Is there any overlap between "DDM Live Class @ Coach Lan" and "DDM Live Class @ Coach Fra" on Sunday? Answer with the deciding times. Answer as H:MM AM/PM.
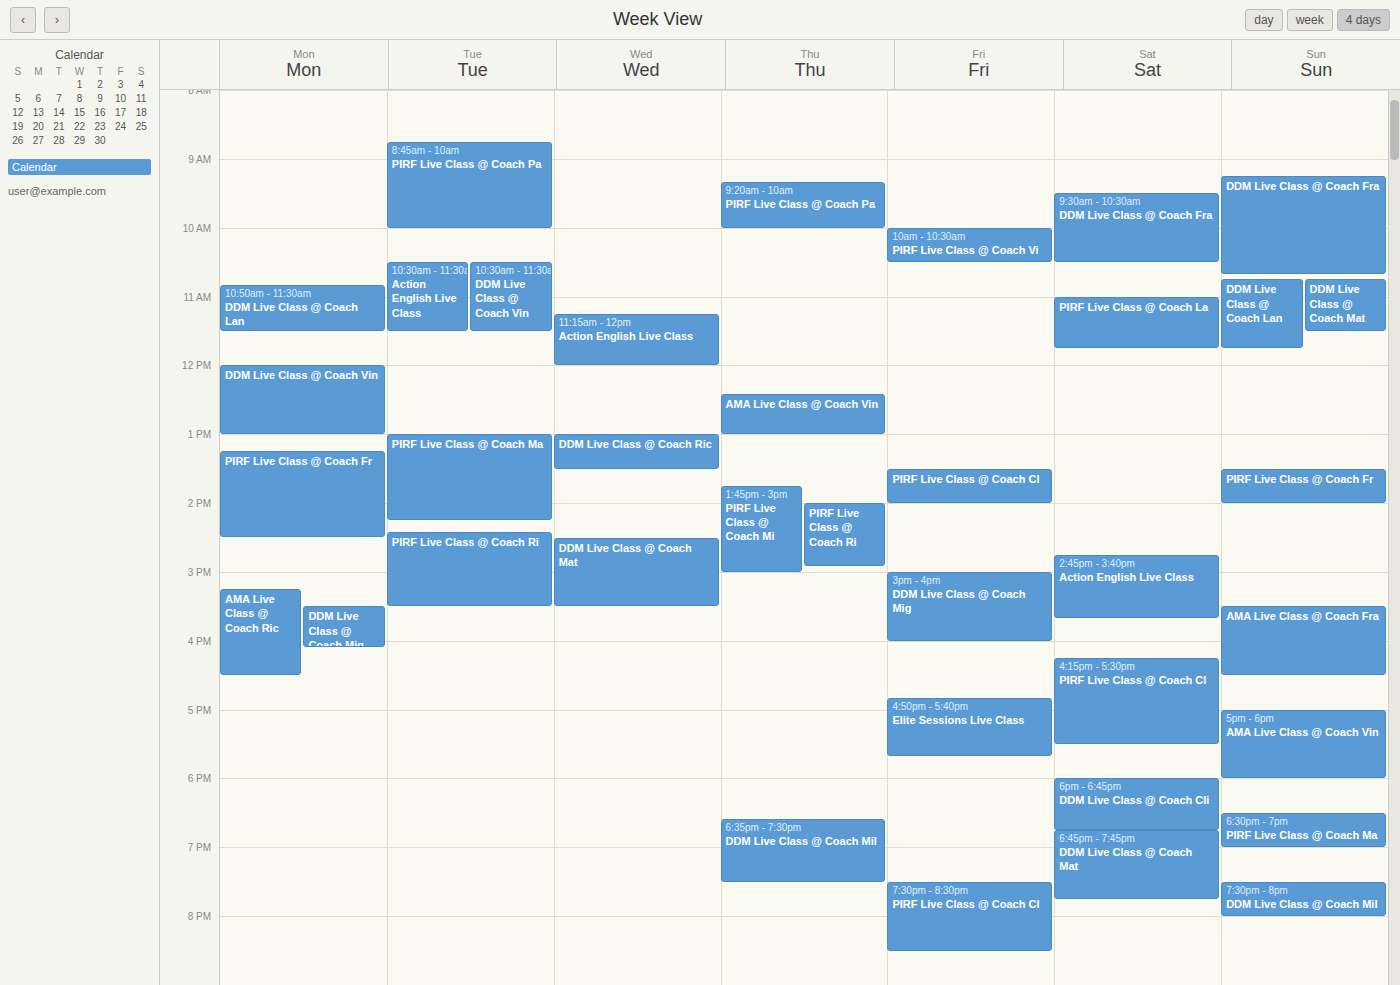
"DDM Live Class @ Coach Fra" ends at 10:40 AM and "DDM Live Class @ Coach Lan" starts at 10:45 AM -- no overlap.